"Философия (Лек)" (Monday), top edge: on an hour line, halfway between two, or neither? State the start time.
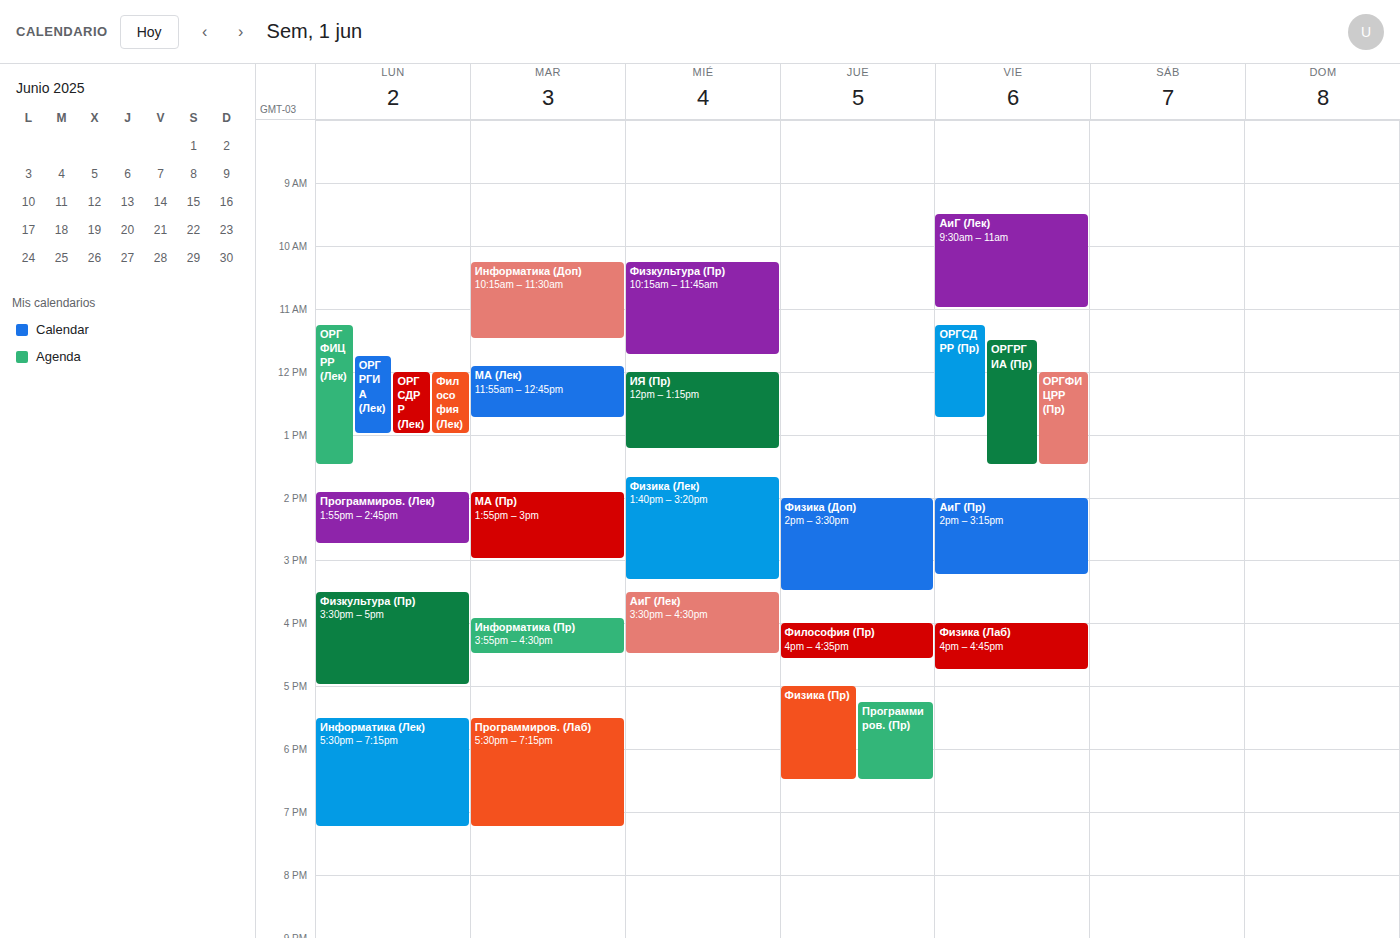
12:00 PM -- exactly on the 12 PM line.